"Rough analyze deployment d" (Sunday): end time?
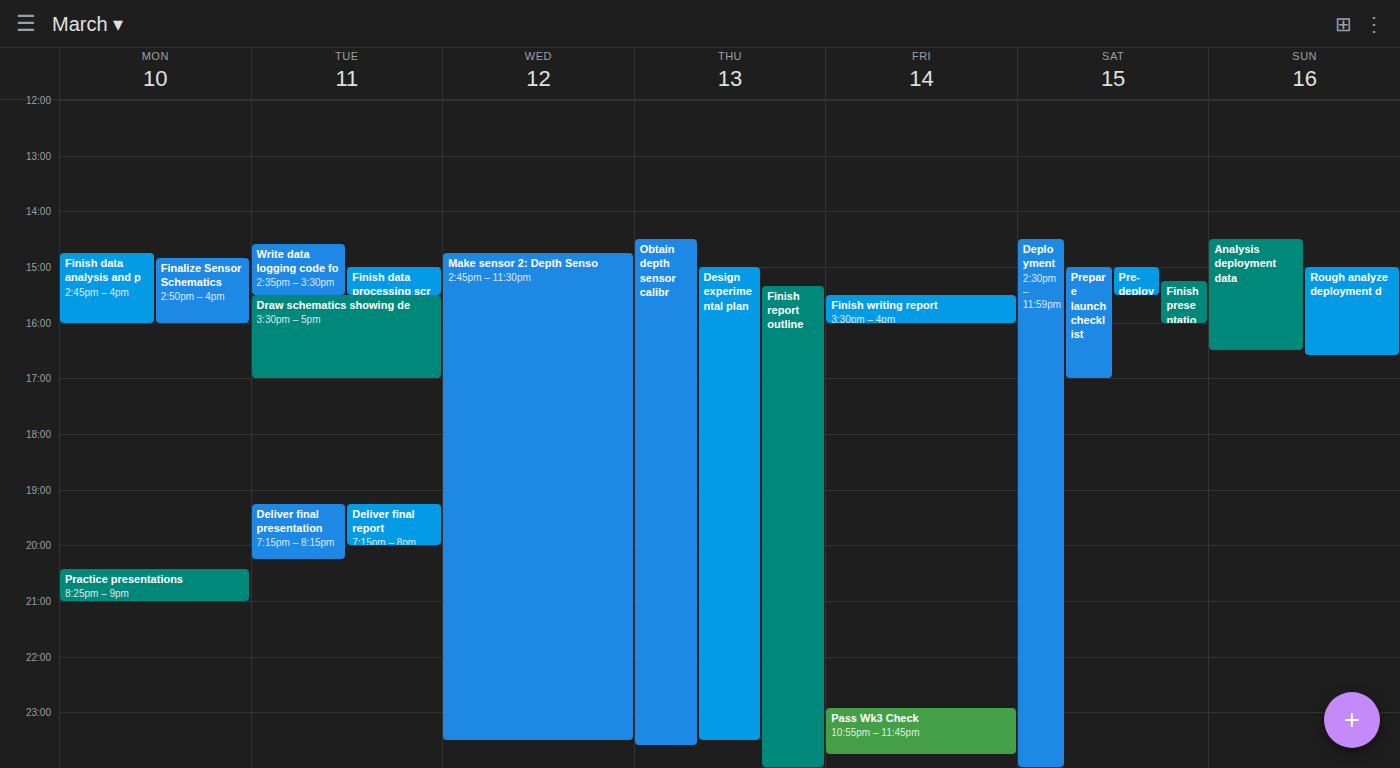
4:35 PM